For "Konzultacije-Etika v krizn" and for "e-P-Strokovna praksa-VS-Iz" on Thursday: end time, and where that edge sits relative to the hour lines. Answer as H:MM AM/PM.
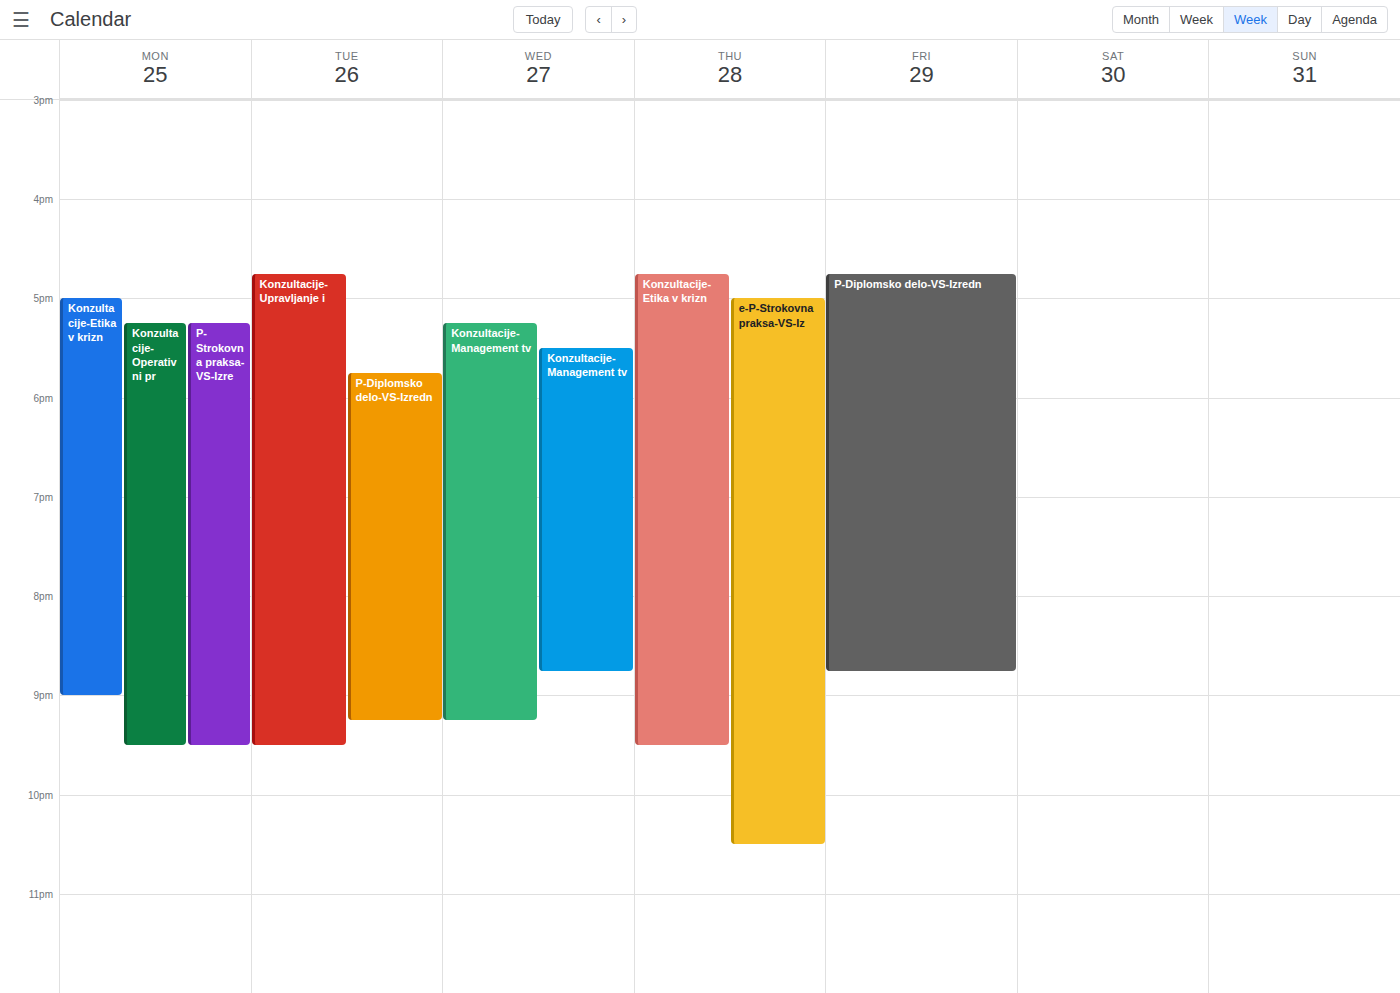
"Konzultacije-Etika v krizn": 9:30 PM, halfway between the 9 PM and 10 PM lines. "e-P-Strokovna praksa-VS-Iz": 10:30 PM, halfway between the 10 PM and 11 PM lines.